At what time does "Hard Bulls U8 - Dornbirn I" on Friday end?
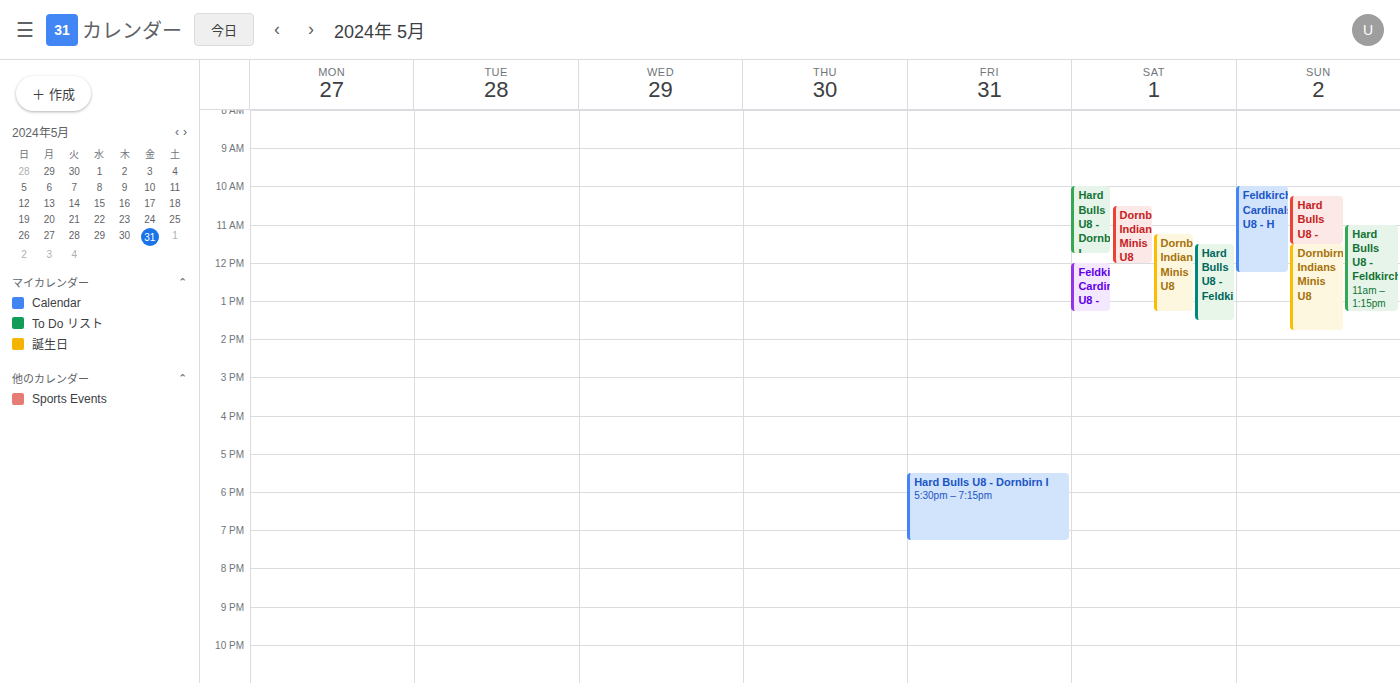
7:15 PM